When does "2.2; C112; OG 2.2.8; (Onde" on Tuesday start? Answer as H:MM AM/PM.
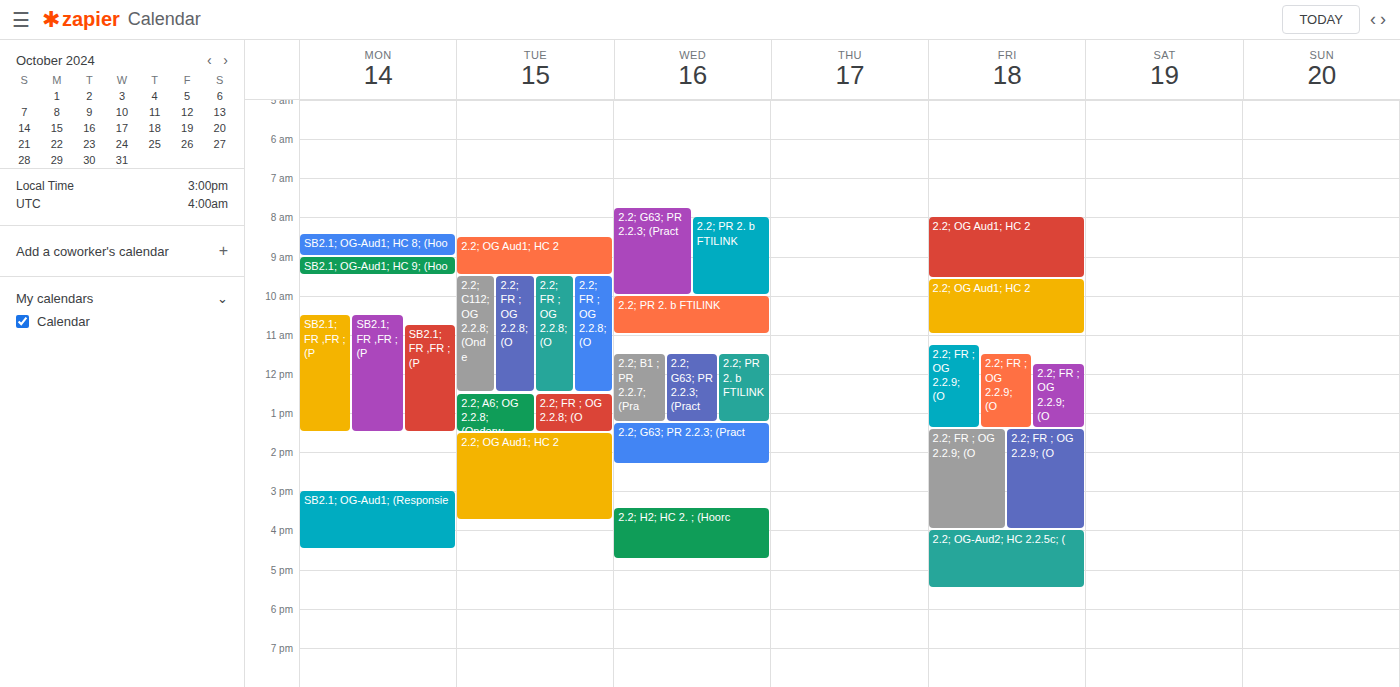
9:30 AM